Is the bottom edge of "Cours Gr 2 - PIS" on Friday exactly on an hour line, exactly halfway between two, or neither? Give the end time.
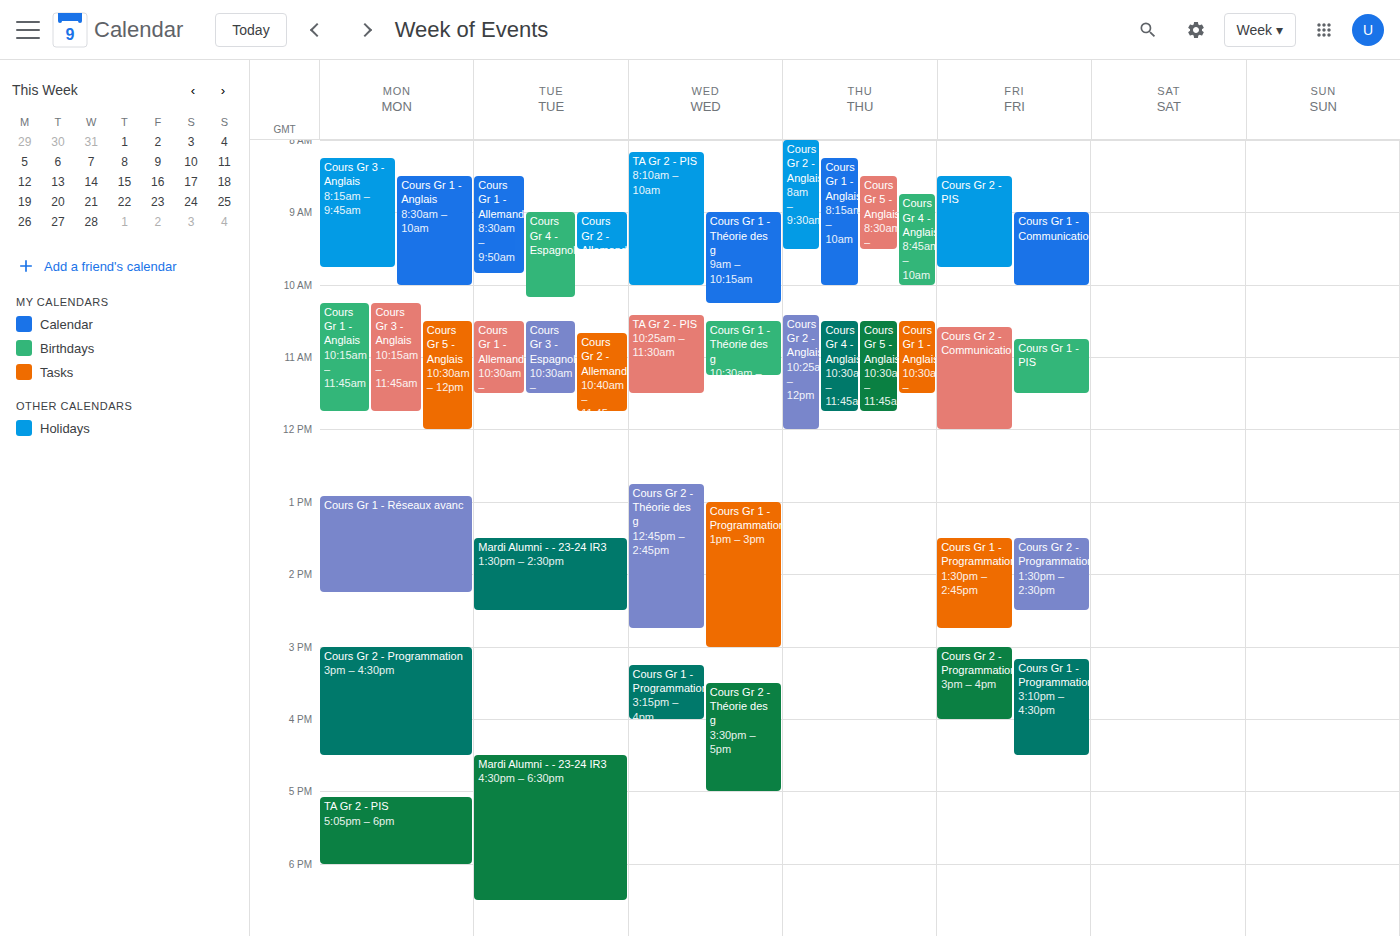
09:45 -- neither: three quarters of the way from the 09:00 line to the 10:00 line.